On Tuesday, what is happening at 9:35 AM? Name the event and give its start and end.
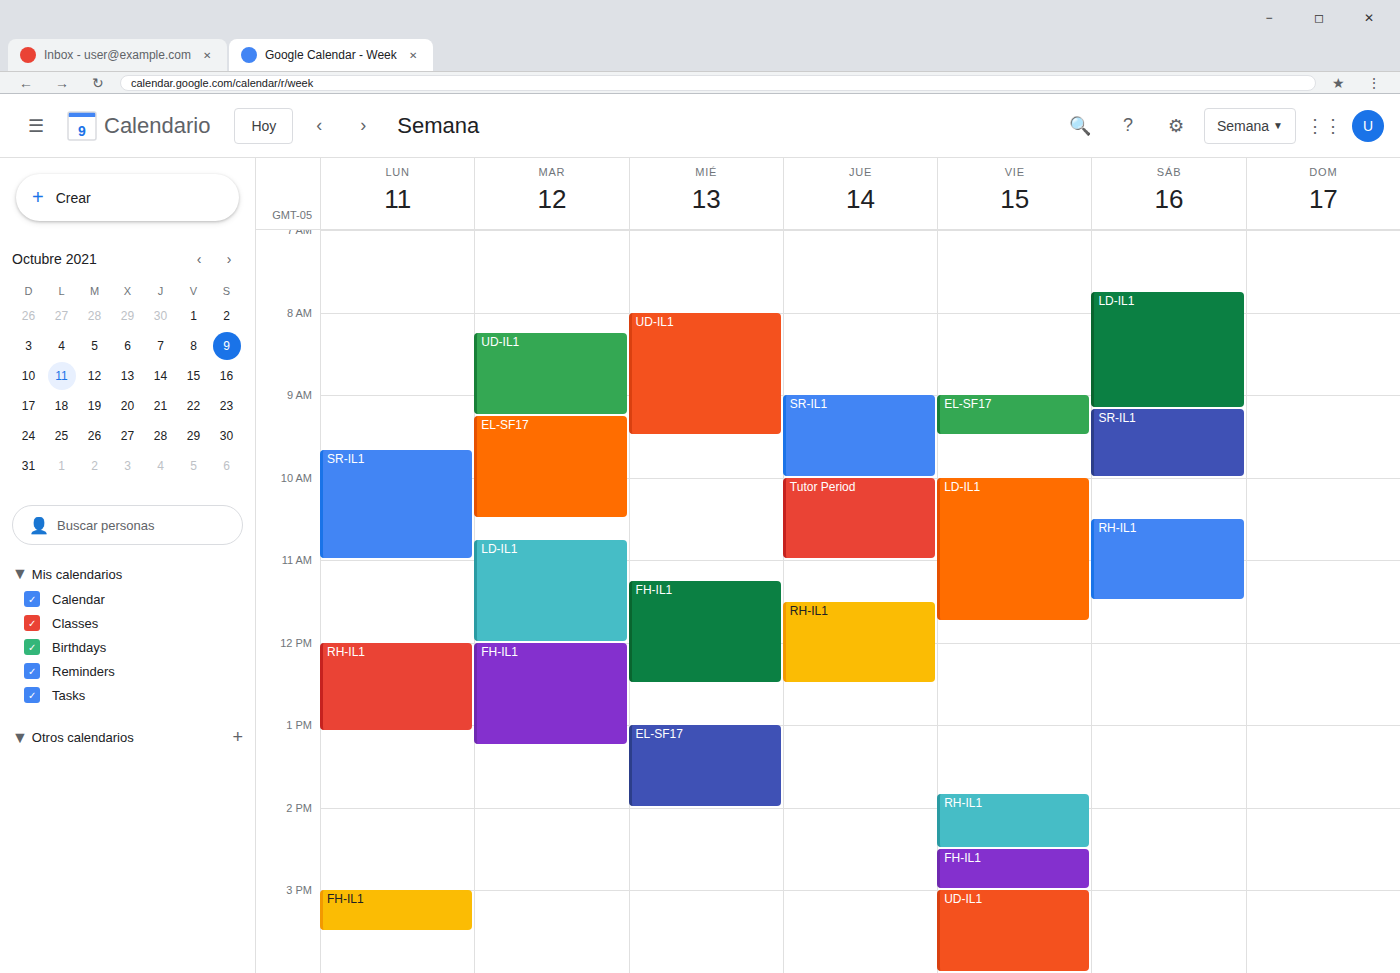
"EL-SF17", 9:15 AM to 10:30 AM